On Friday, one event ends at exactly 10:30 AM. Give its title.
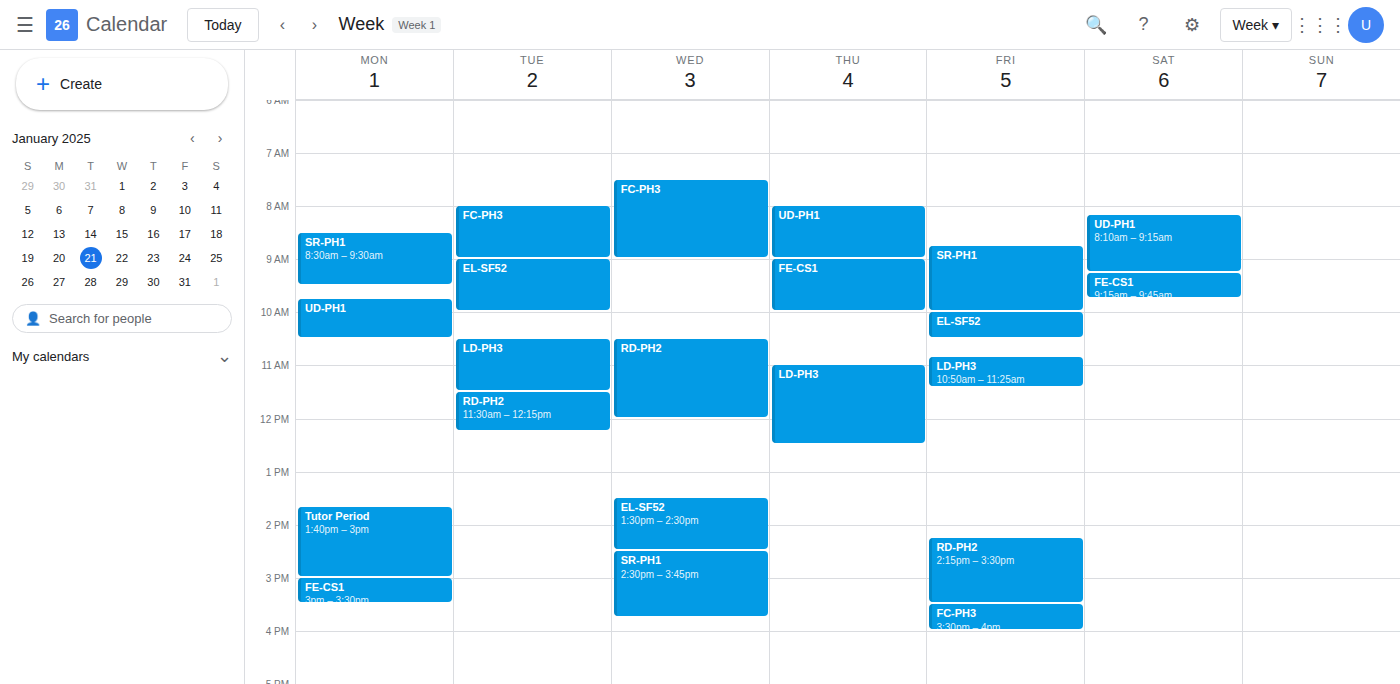
"EL-SF52"